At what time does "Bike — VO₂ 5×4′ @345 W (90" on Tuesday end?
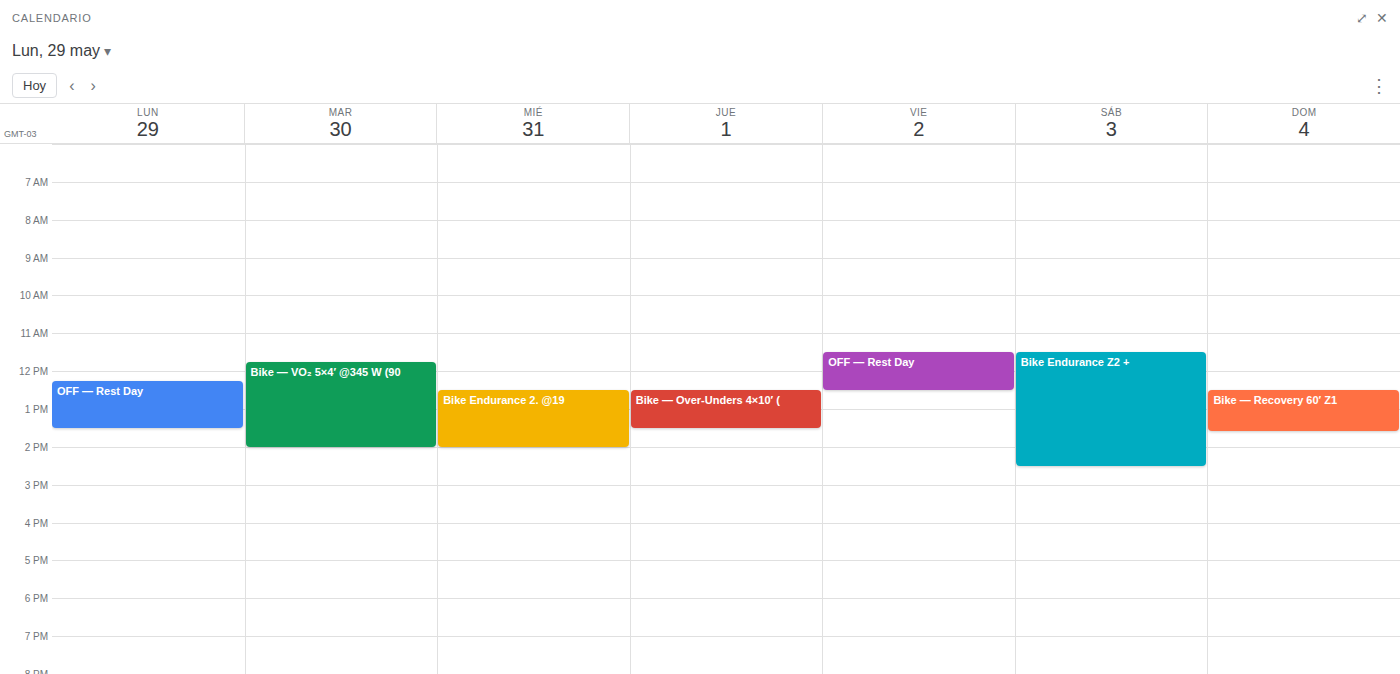
2:00 PM